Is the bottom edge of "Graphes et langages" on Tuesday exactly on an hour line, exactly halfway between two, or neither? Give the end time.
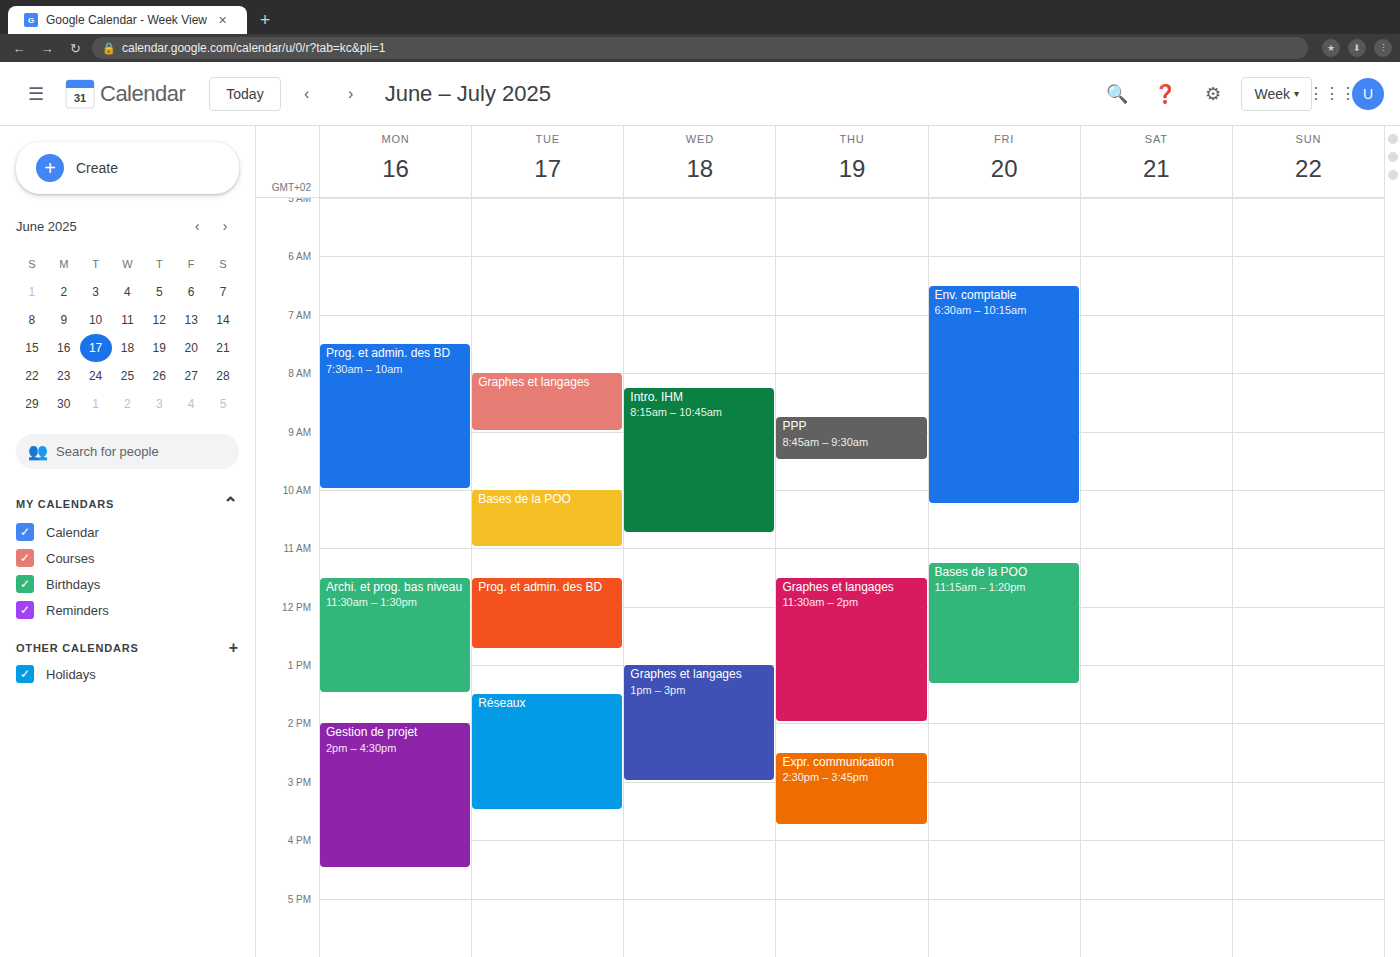
9:00 AM -- exactly on the 9 AM line.